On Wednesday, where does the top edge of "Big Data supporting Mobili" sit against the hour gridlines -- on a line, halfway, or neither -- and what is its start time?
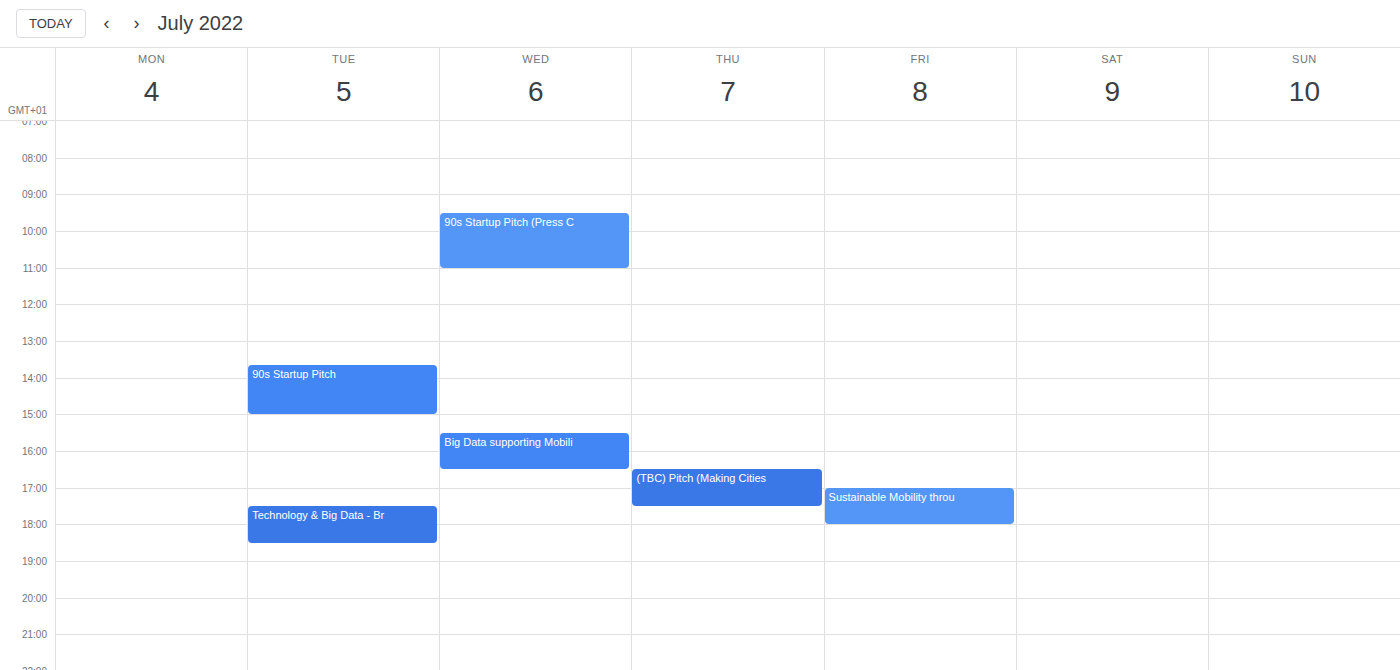
15:30 -- halfway between the 15:00 and 16:00 lines.